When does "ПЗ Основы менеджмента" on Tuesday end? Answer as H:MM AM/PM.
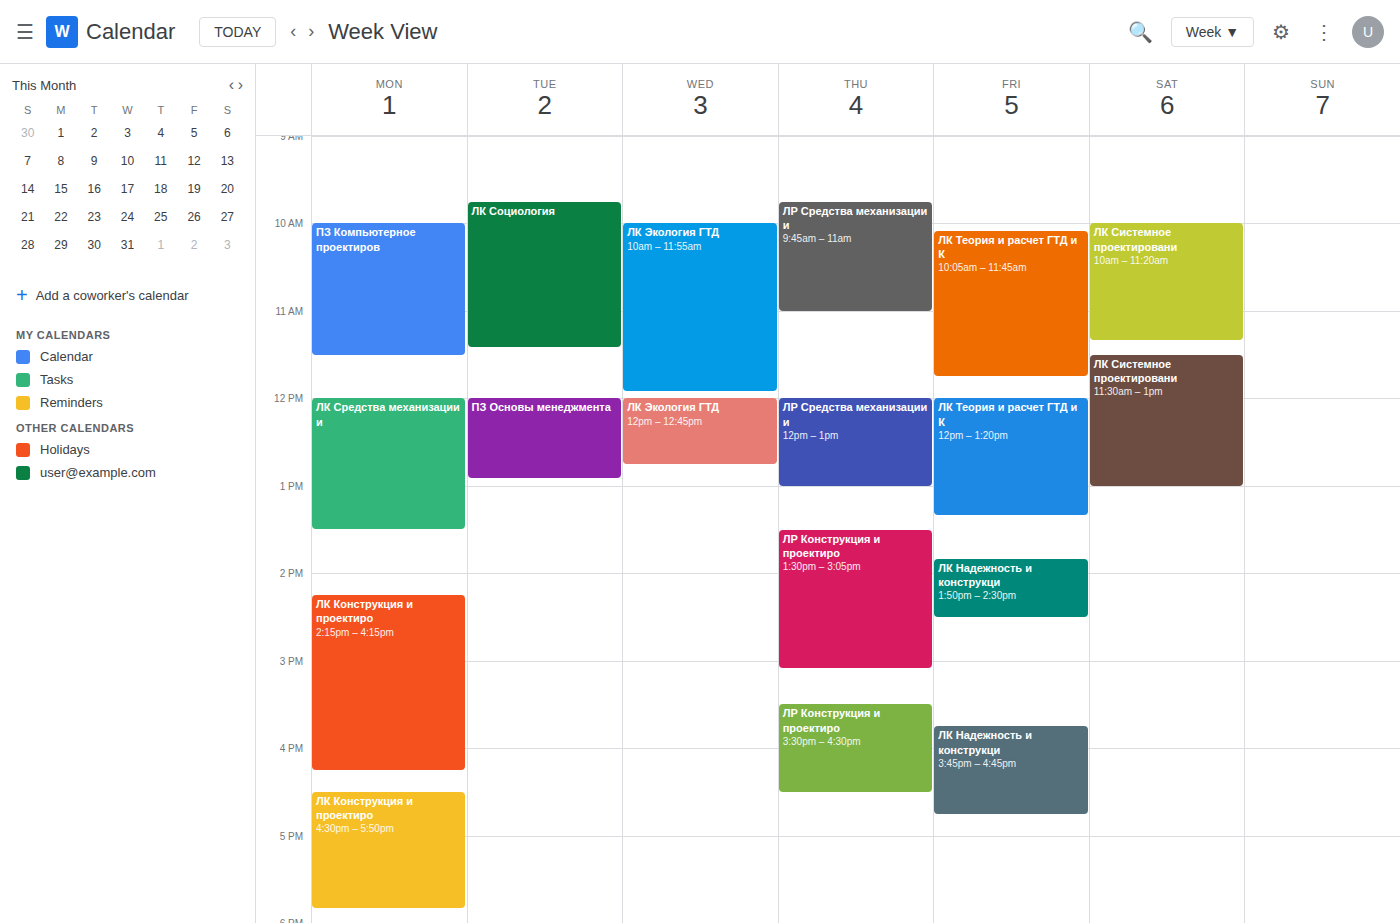
12:55 PM